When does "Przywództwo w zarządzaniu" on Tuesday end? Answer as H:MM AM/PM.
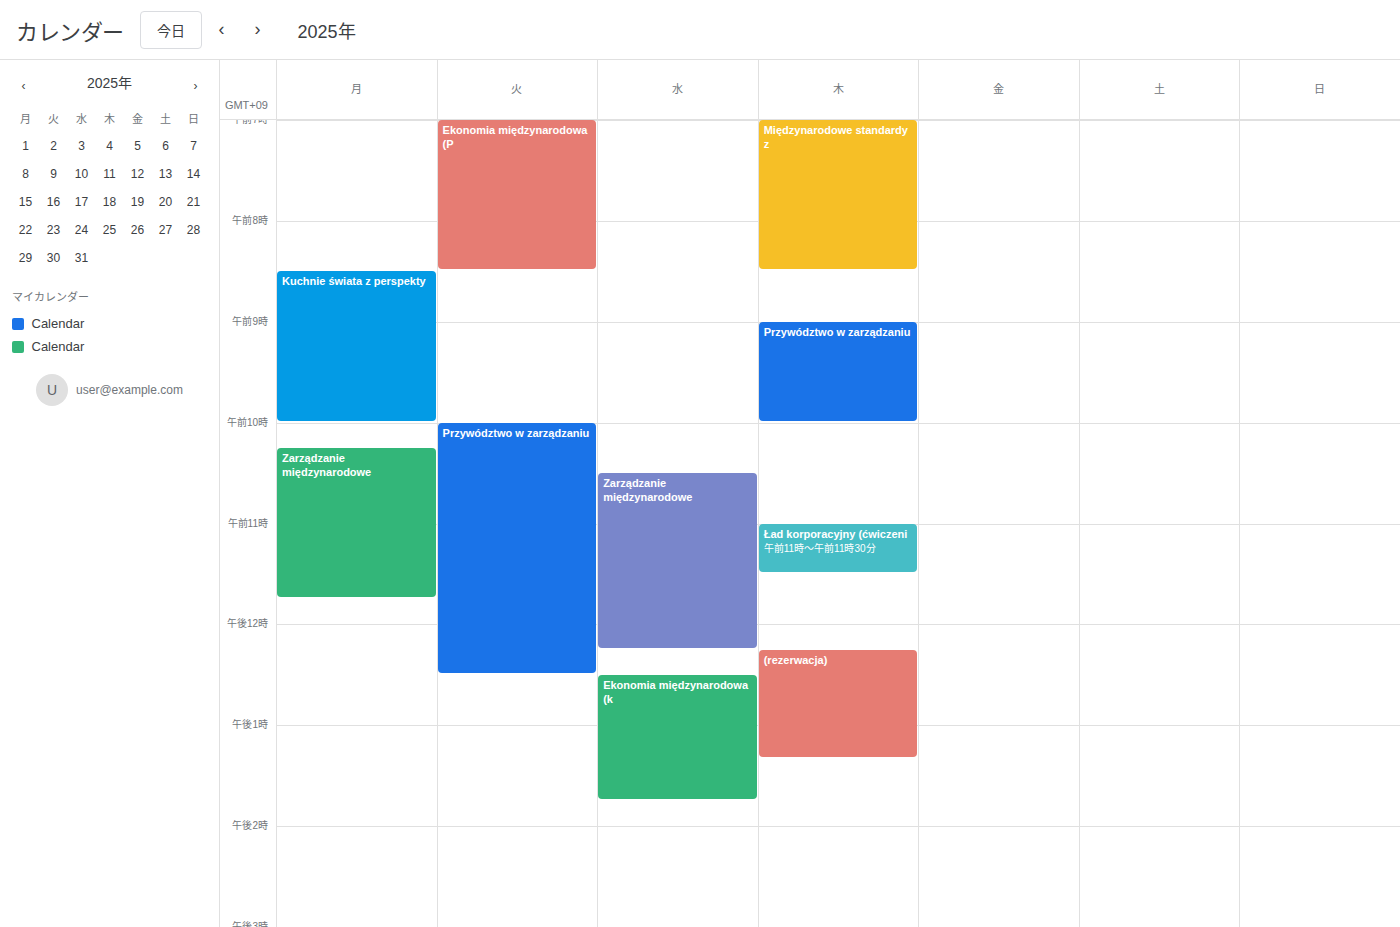
12:30 PM